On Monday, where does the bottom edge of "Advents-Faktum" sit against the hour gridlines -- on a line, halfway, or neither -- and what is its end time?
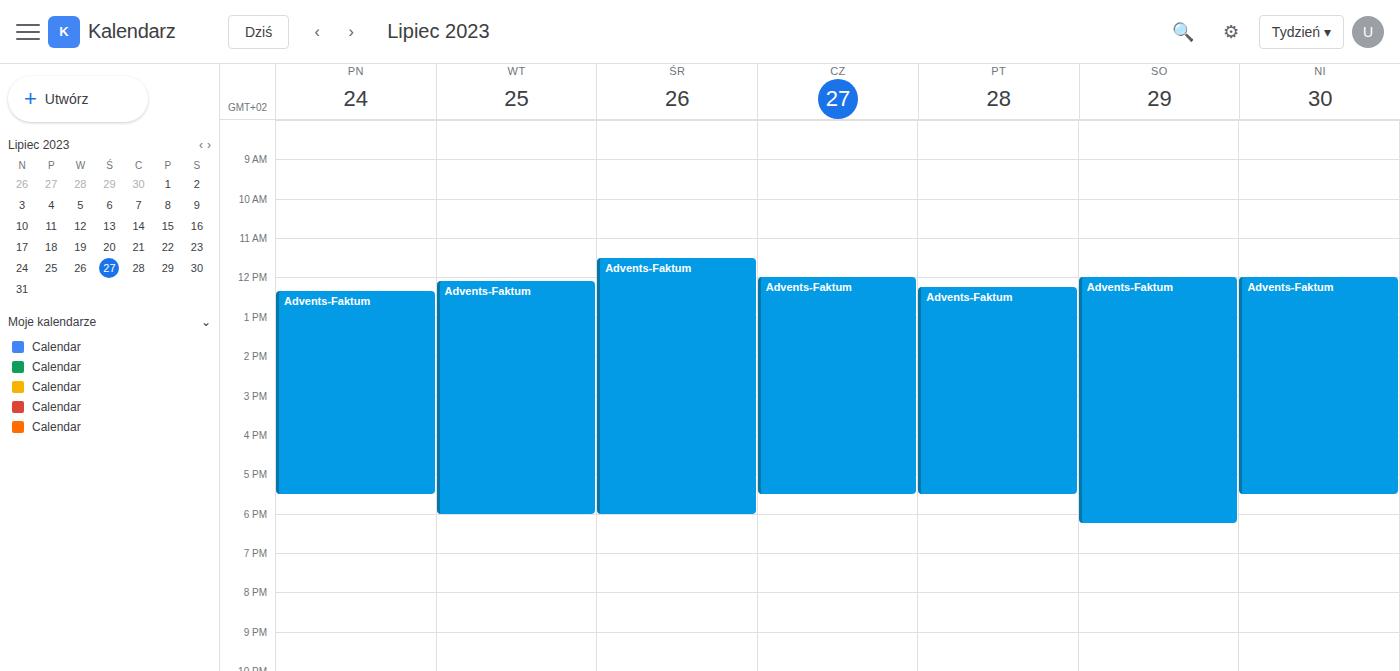
5:30 PM -- halfway between the 5 PM and 6 PM lines.